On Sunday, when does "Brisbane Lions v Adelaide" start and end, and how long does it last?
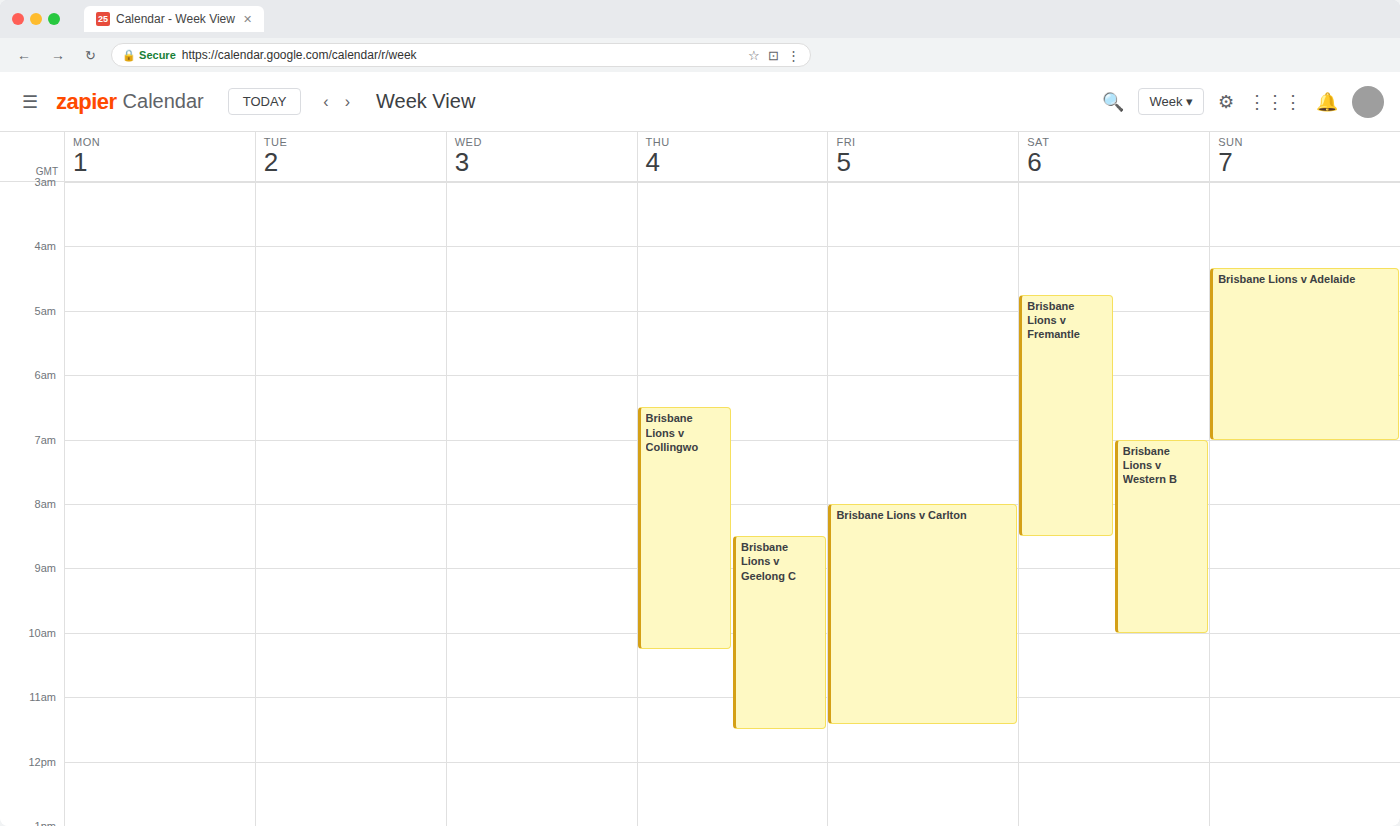
4:20 AM to 7:00 AM, 2 hours 40 minutes